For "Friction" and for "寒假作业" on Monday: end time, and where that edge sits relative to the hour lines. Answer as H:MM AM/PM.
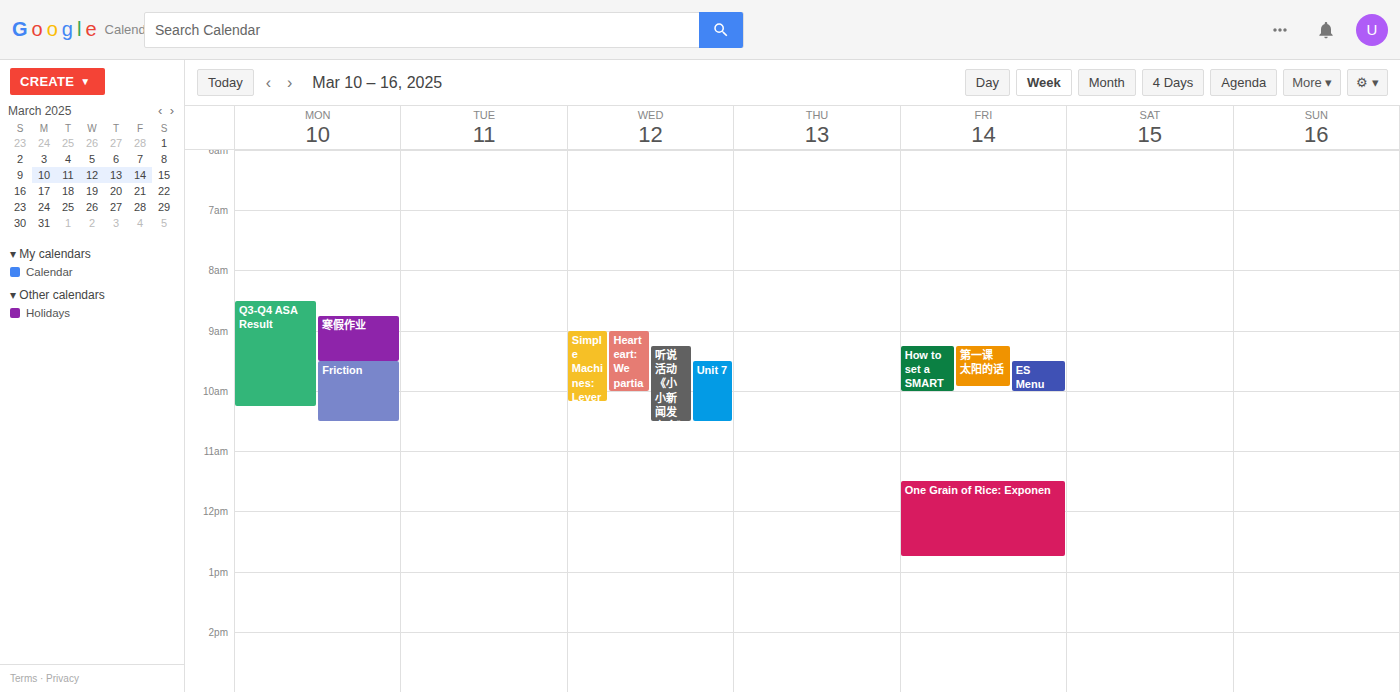
"Friction": 10:30 AM, halfway between the 10 AM and 11 AM lines. "寒假作业": 9:30 AM, halfway between the 9 AM and 10 AM lines.